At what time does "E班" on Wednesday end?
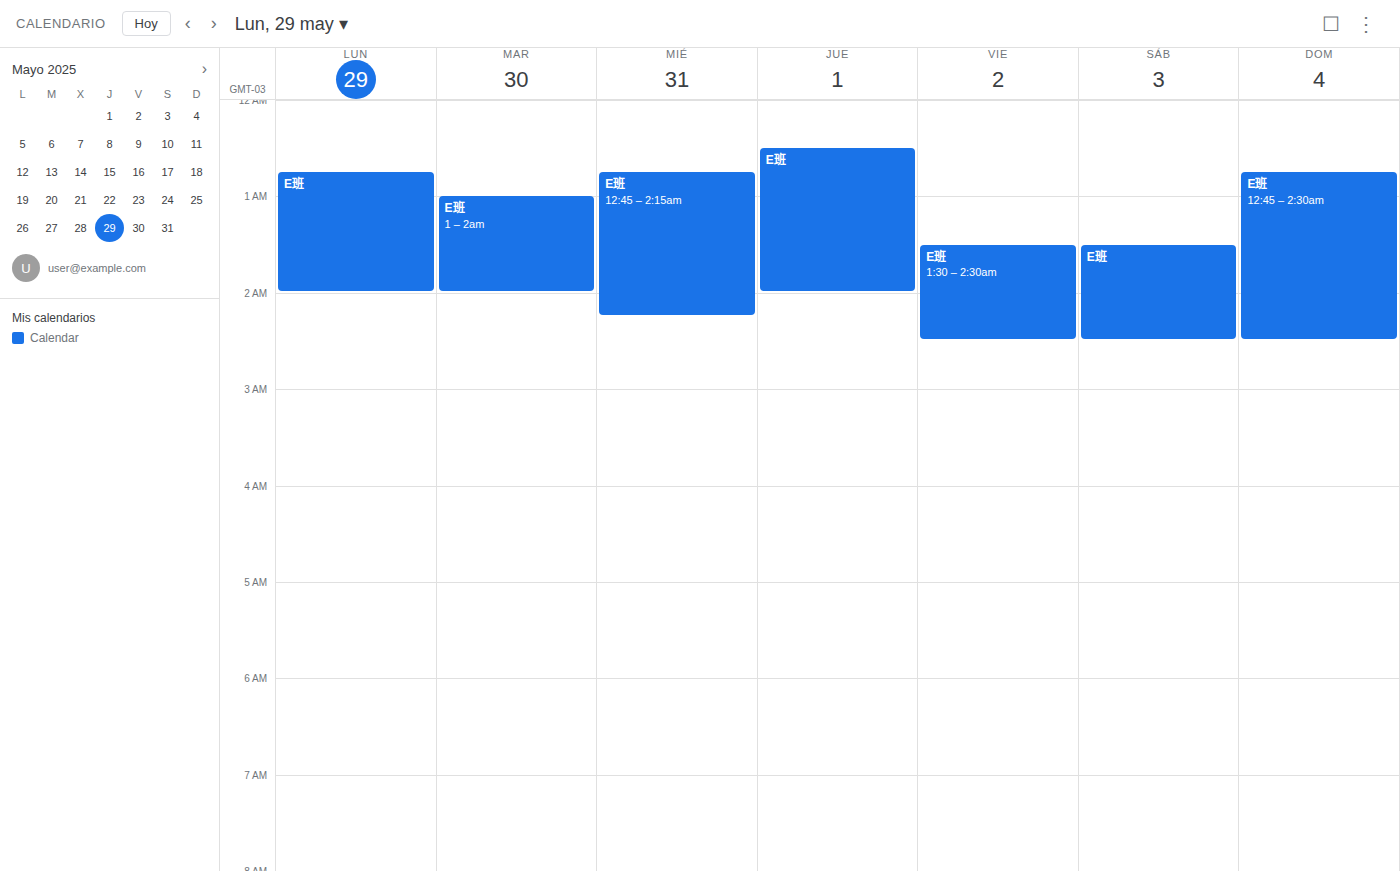
2:15 AM